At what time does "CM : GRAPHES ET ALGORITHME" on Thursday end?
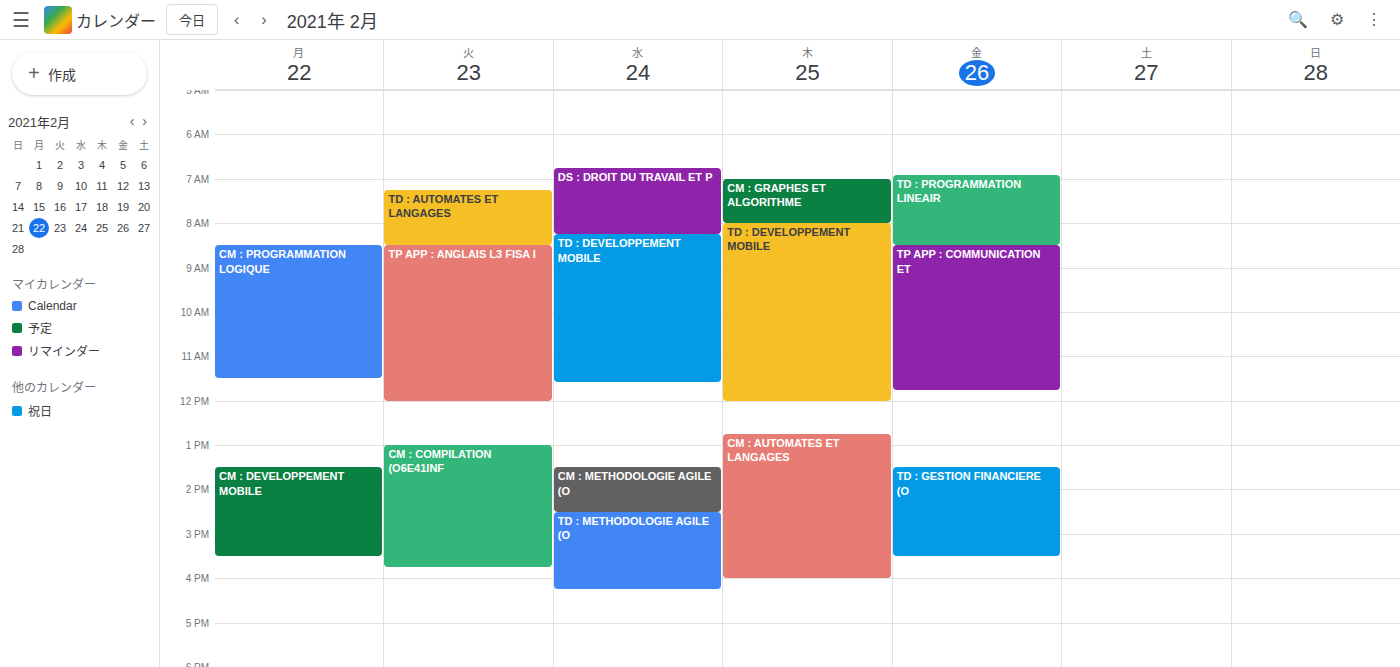
8:00 AM